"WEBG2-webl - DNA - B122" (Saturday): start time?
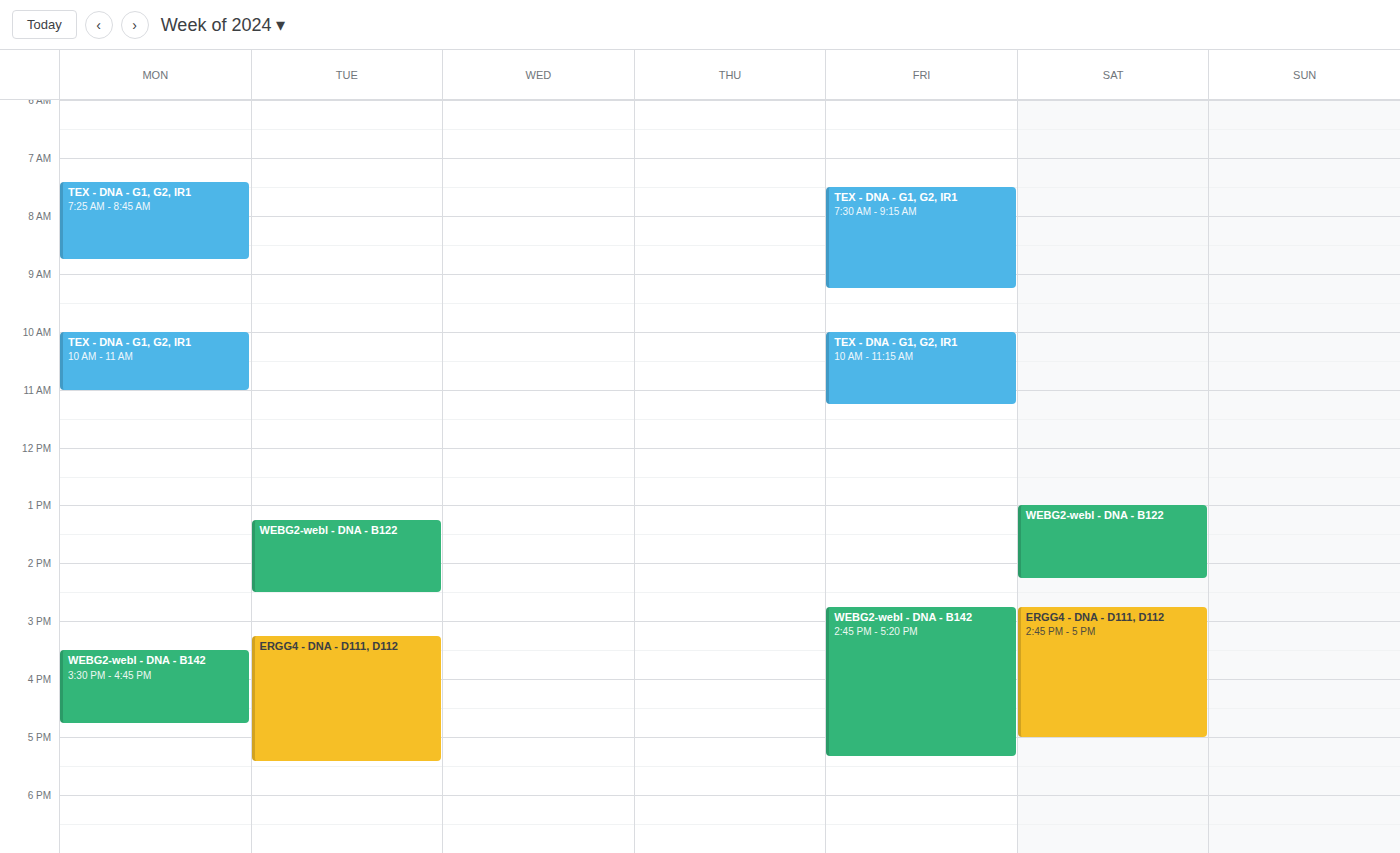
1:00 PM